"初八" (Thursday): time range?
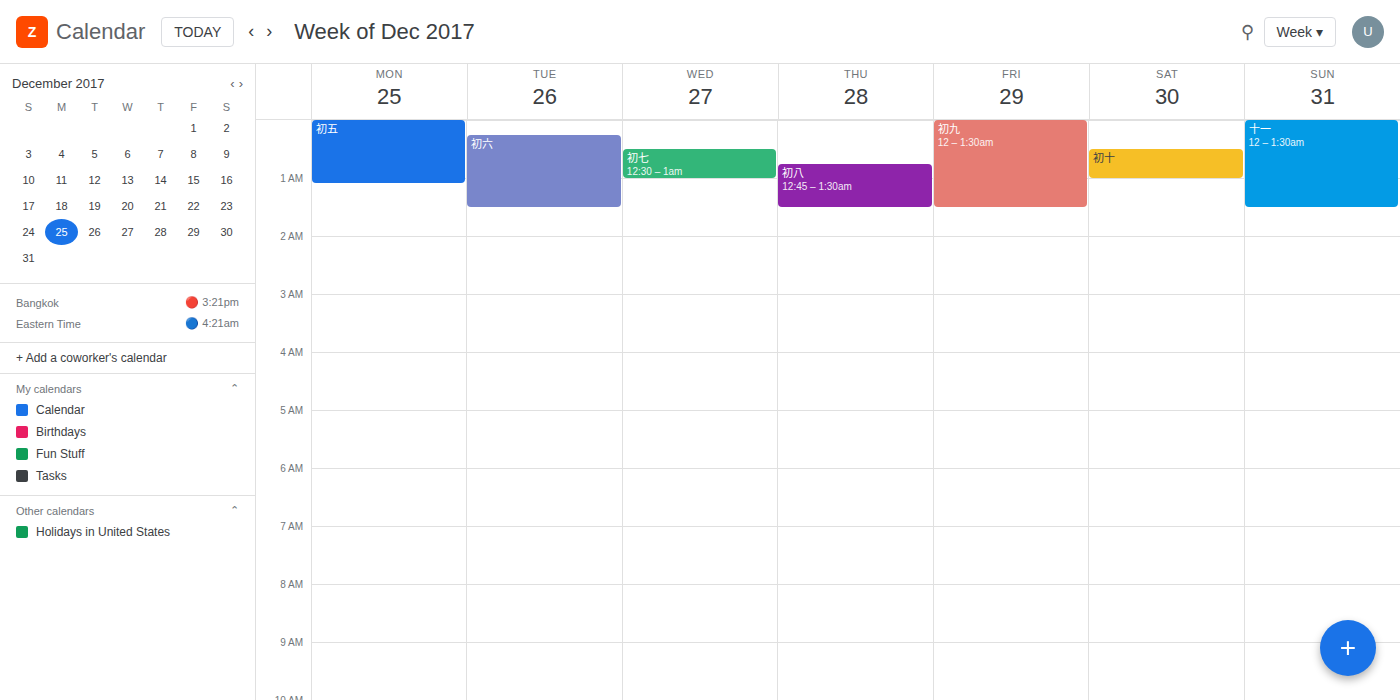
12:45 AM to 1:30 AM